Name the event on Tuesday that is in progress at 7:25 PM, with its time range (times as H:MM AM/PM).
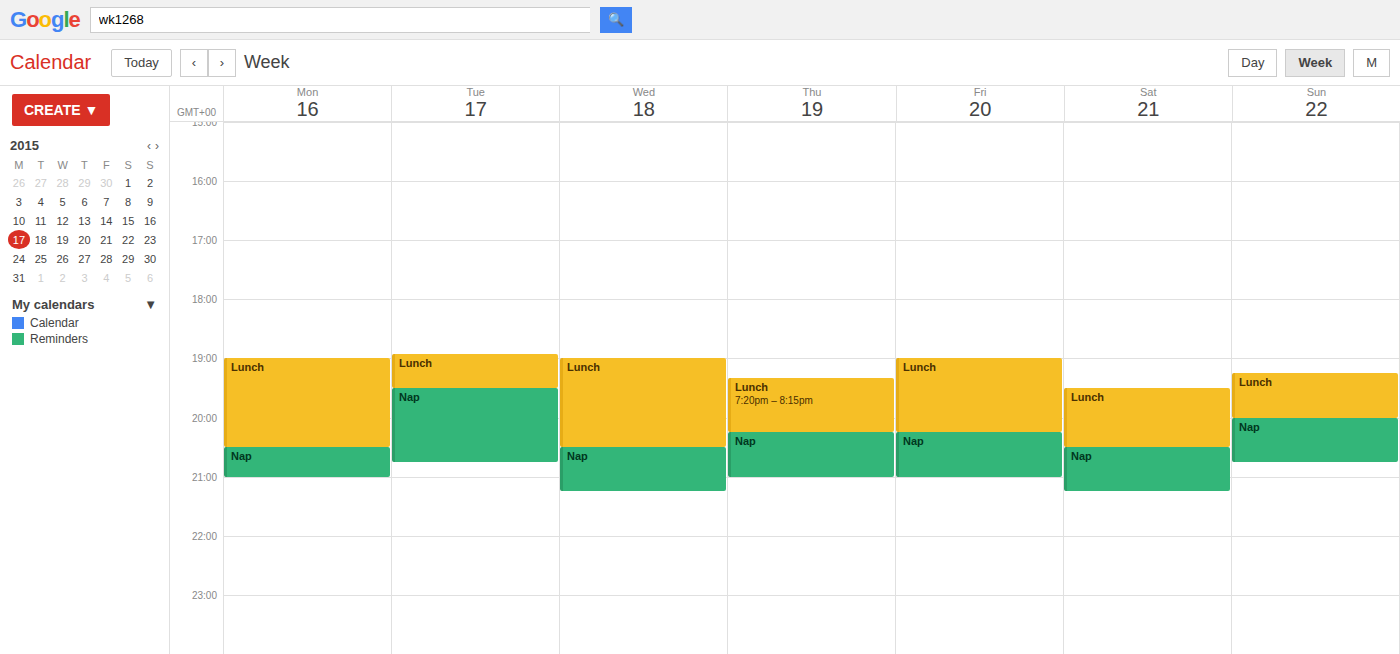
"Lunch", 6:55 PM to 7:30 PM